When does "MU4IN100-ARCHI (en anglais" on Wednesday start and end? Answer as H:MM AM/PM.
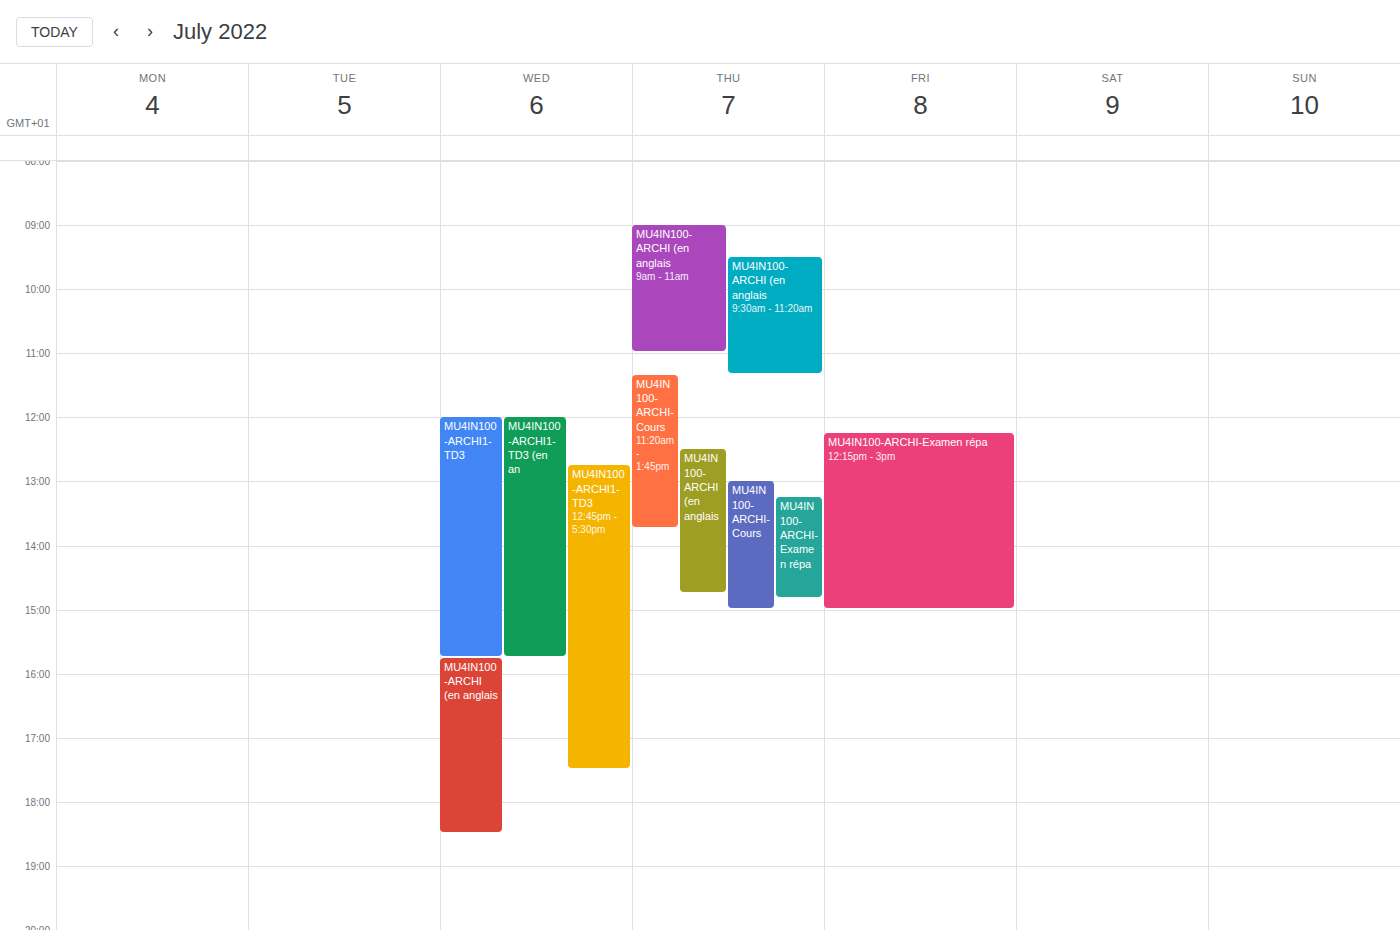
3:45 PM to 6:30 PM